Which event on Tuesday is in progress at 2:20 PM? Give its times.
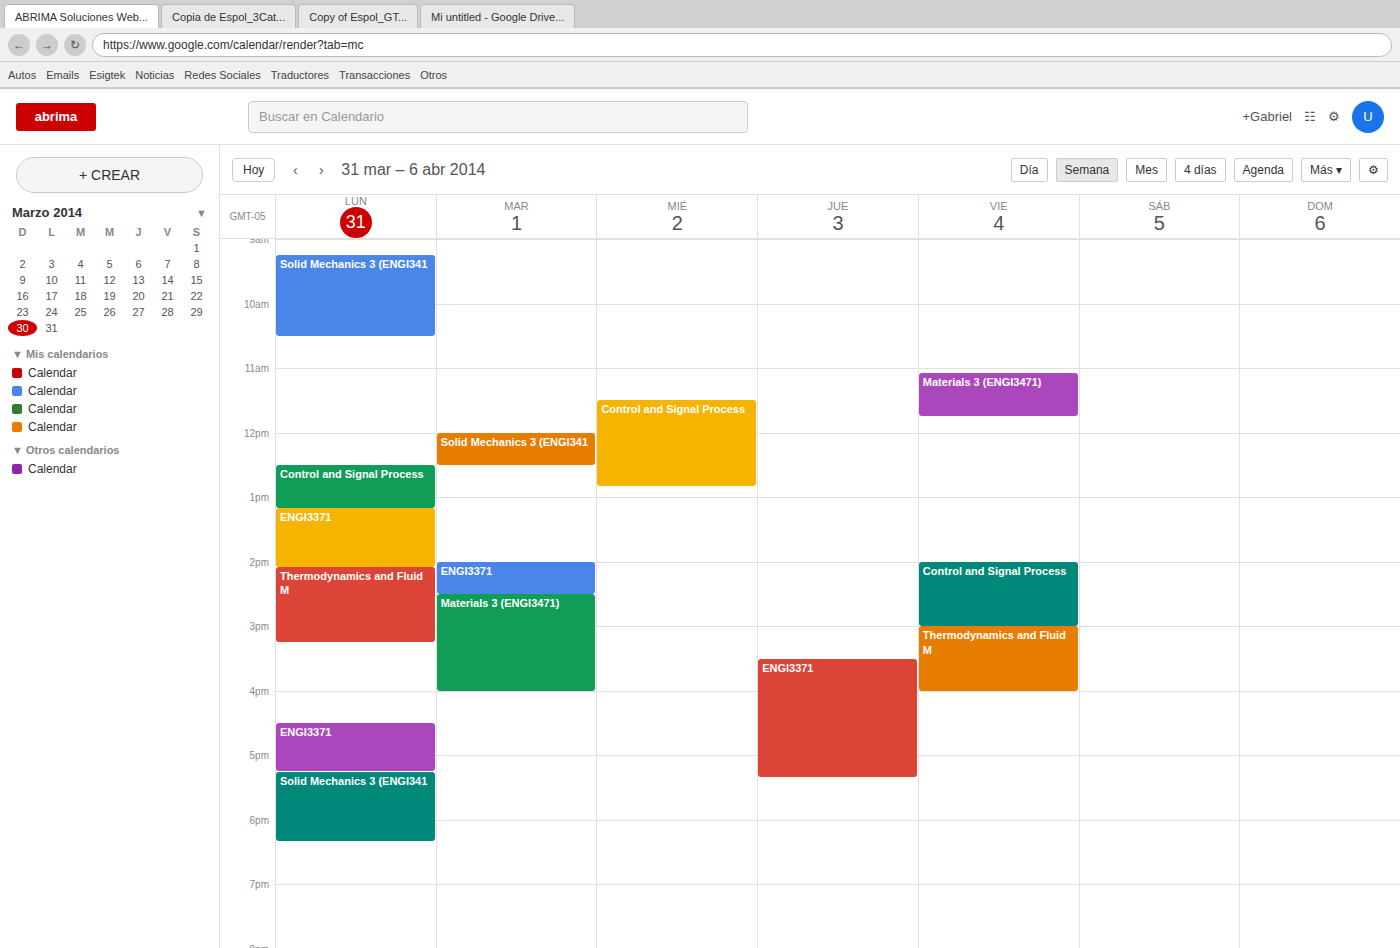
"ENGI3371", 2:00 PM to 2:30 PM